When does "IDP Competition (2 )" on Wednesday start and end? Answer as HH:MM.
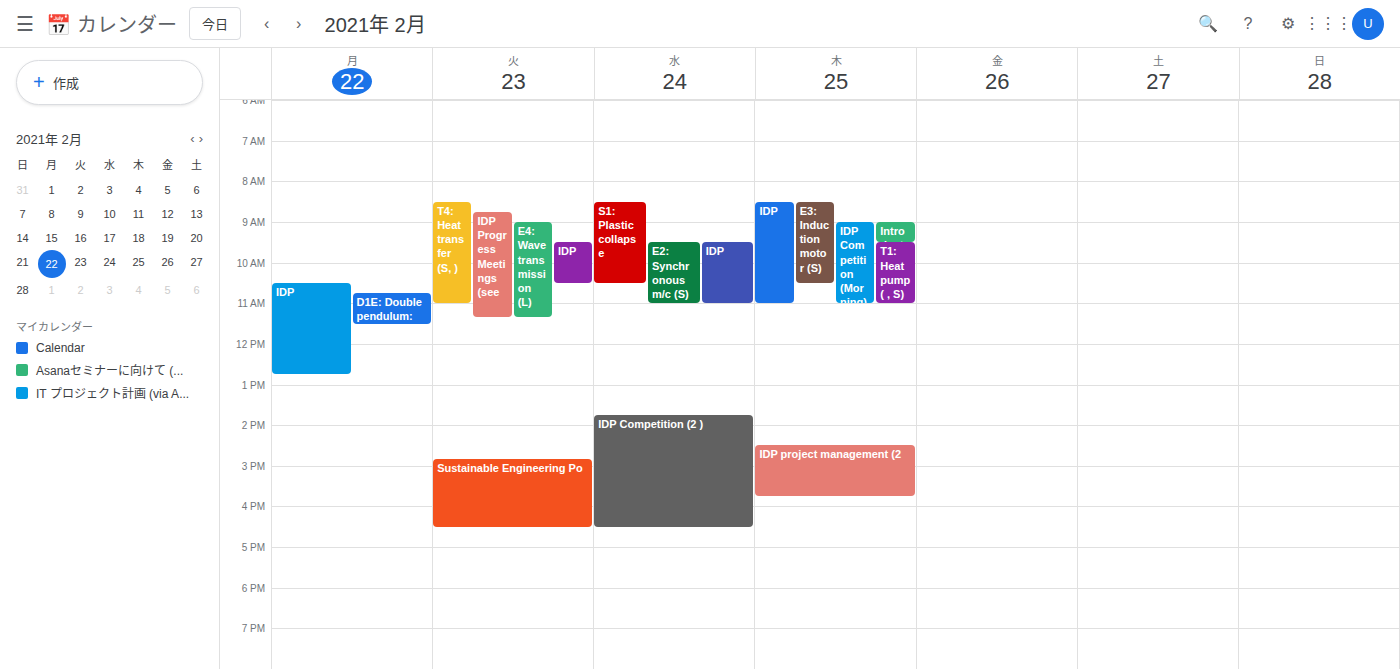
13:45 to 16:30